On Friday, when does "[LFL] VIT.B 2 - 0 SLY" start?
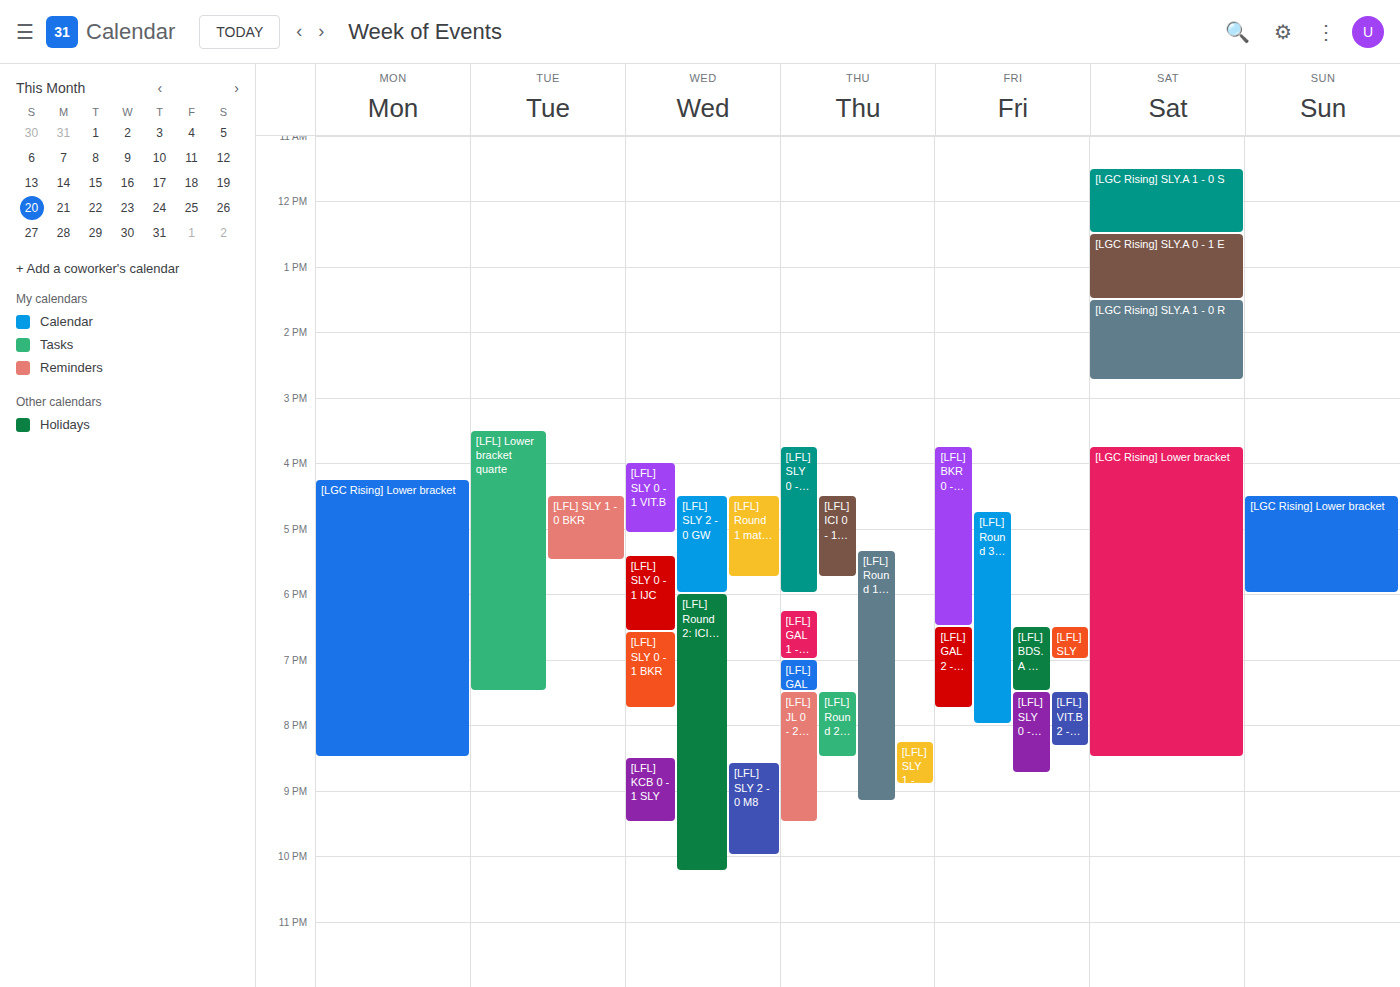
7:30 PM